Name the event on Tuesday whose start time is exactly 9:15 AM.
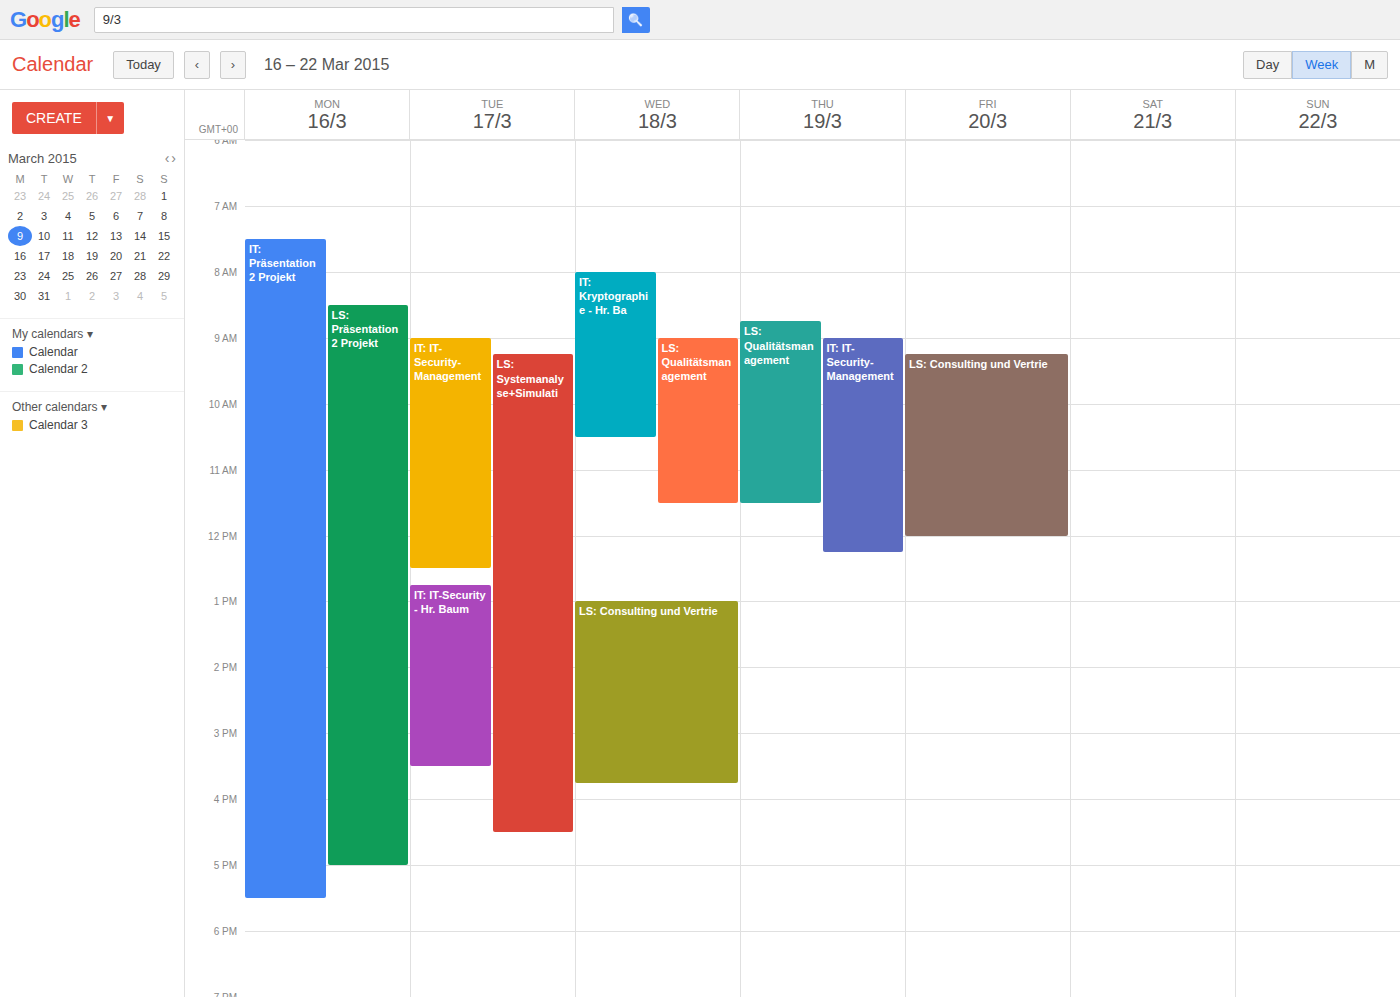
"LS: Systemanalyse+Simulati"